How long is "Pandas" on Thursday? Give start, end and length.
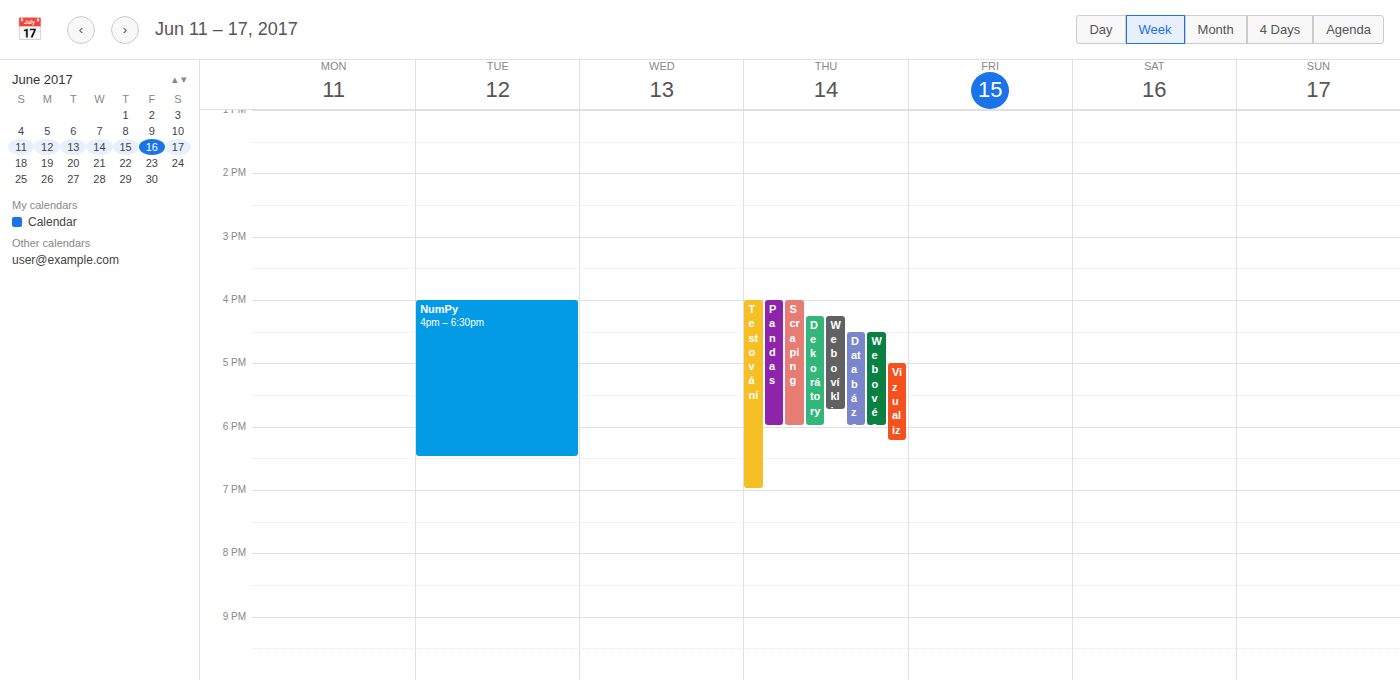
4:00 PM to 6:00 PM, 2 hours